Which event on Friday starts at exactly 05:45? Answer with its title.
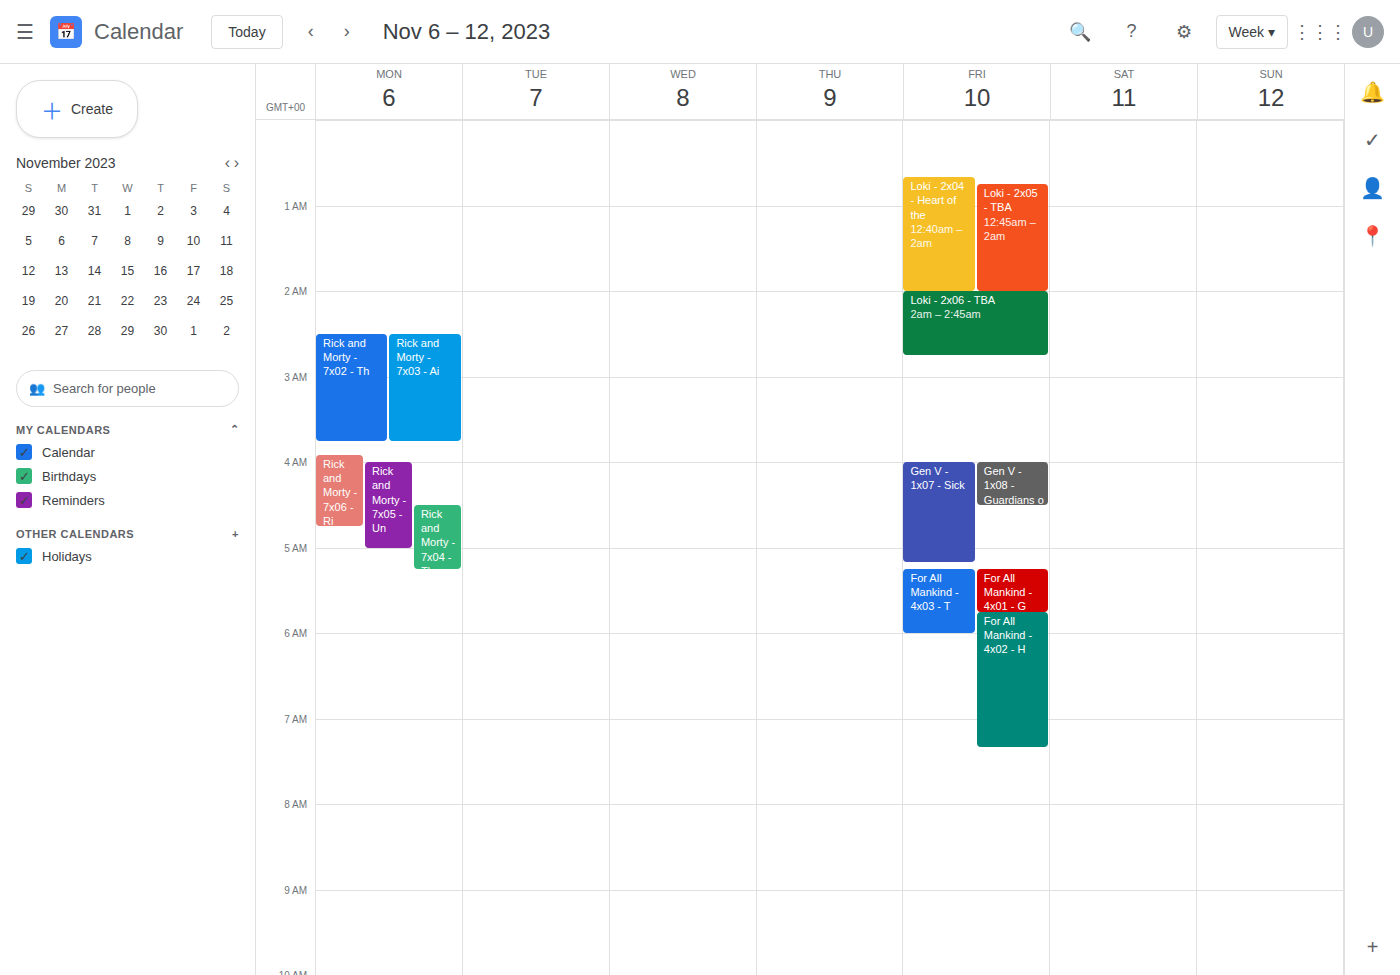
"For All Mankind - 4x02 - H"